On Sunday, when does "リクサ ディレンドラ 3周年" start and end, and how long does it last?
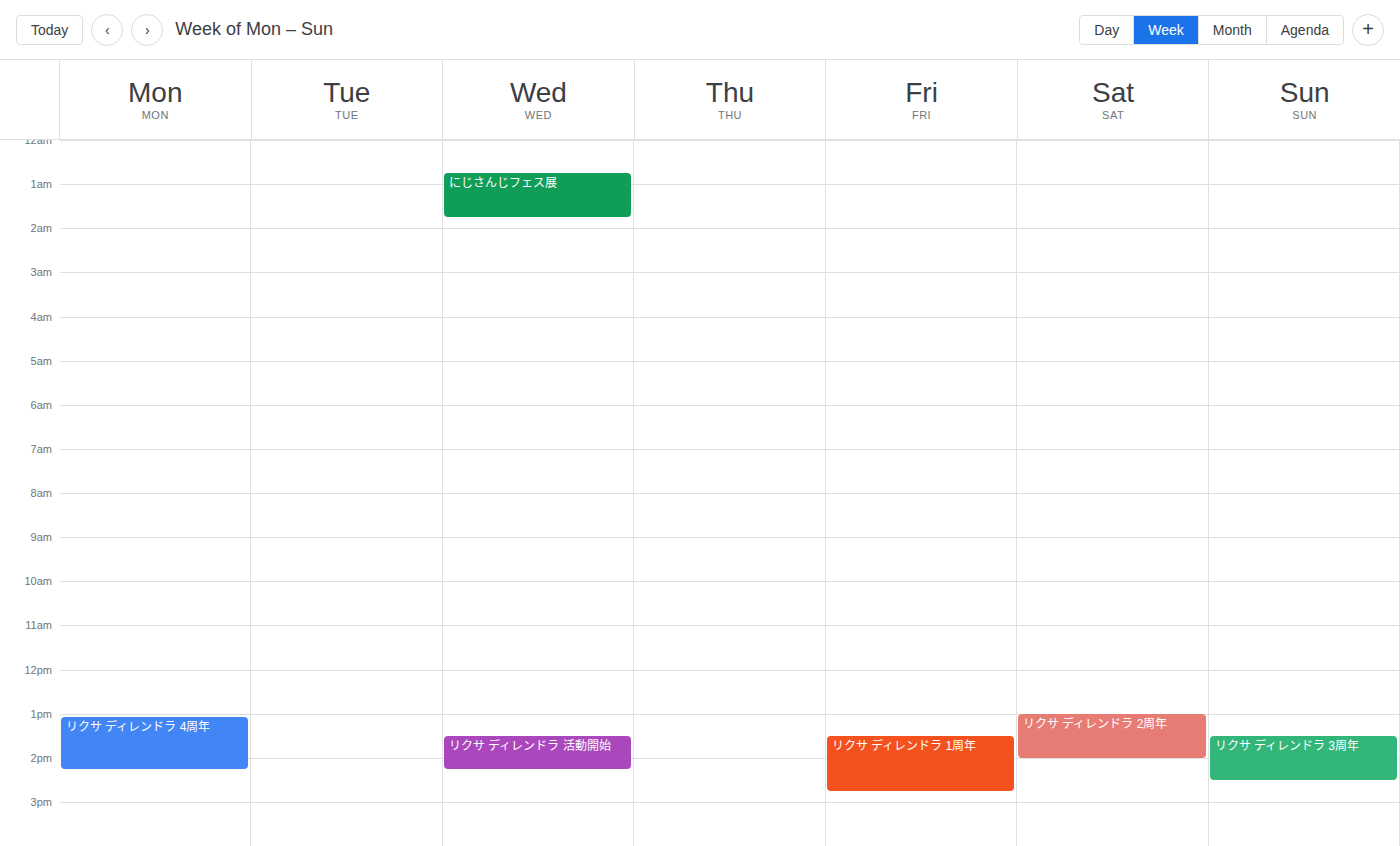
1:30 PM to 2:30 PM, 1 hour